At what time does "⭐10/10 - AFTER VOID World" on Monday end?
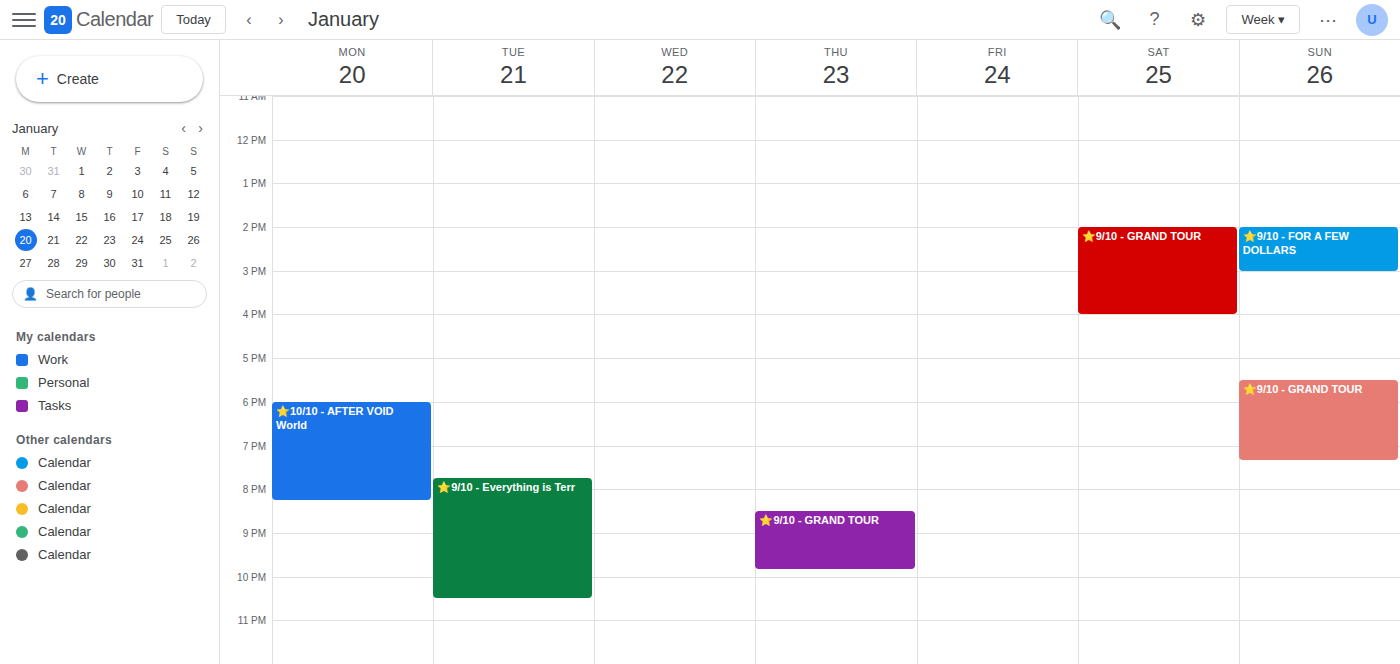
8:15 PM